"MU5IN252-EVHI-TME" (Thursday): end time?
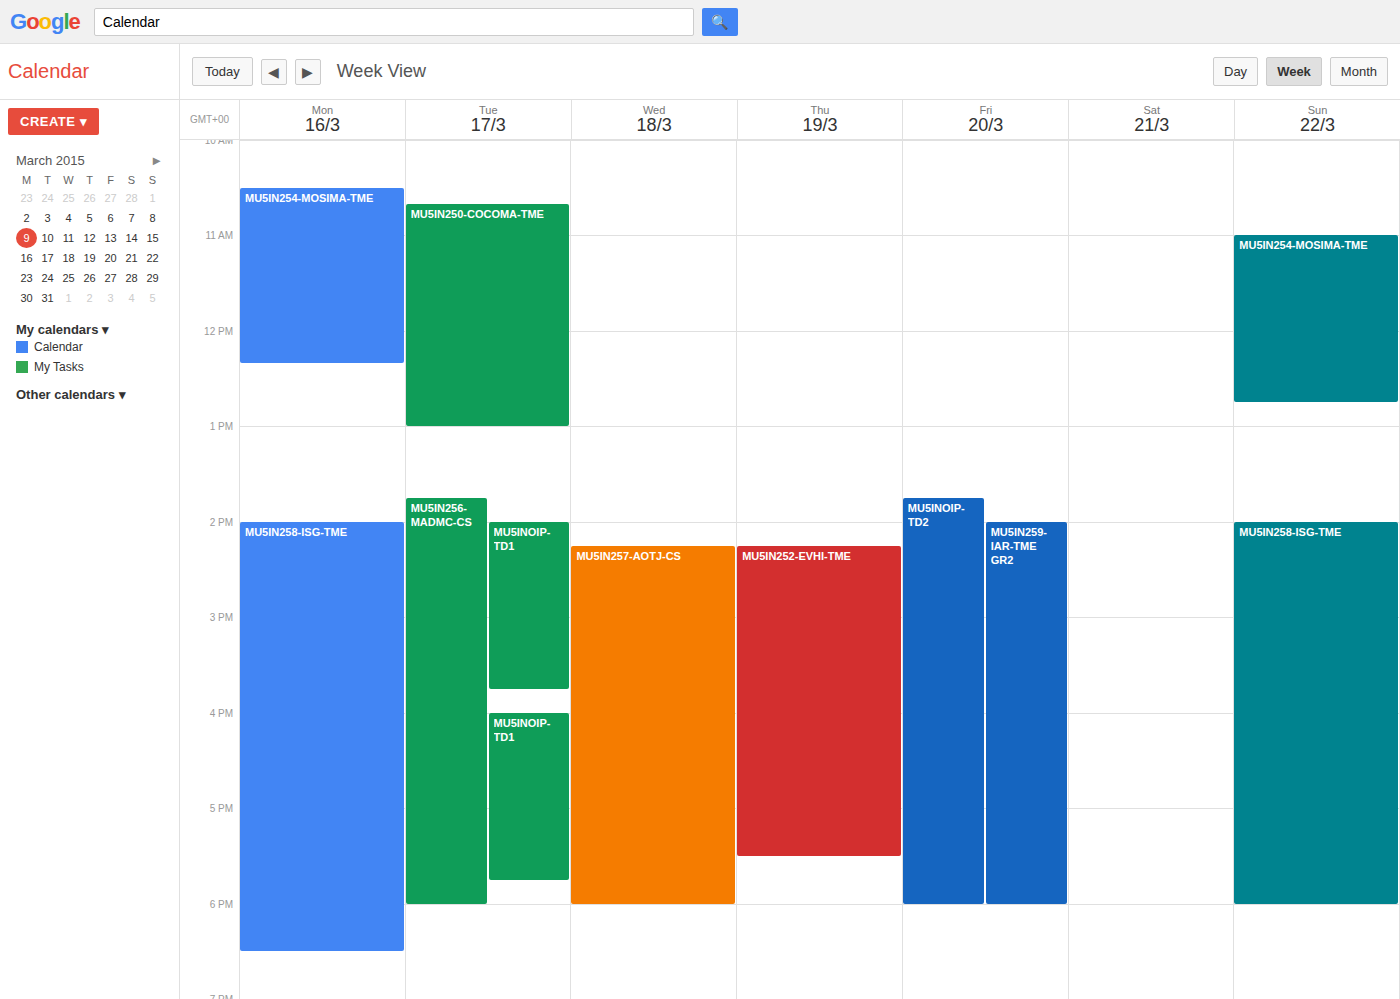
5:30 PM